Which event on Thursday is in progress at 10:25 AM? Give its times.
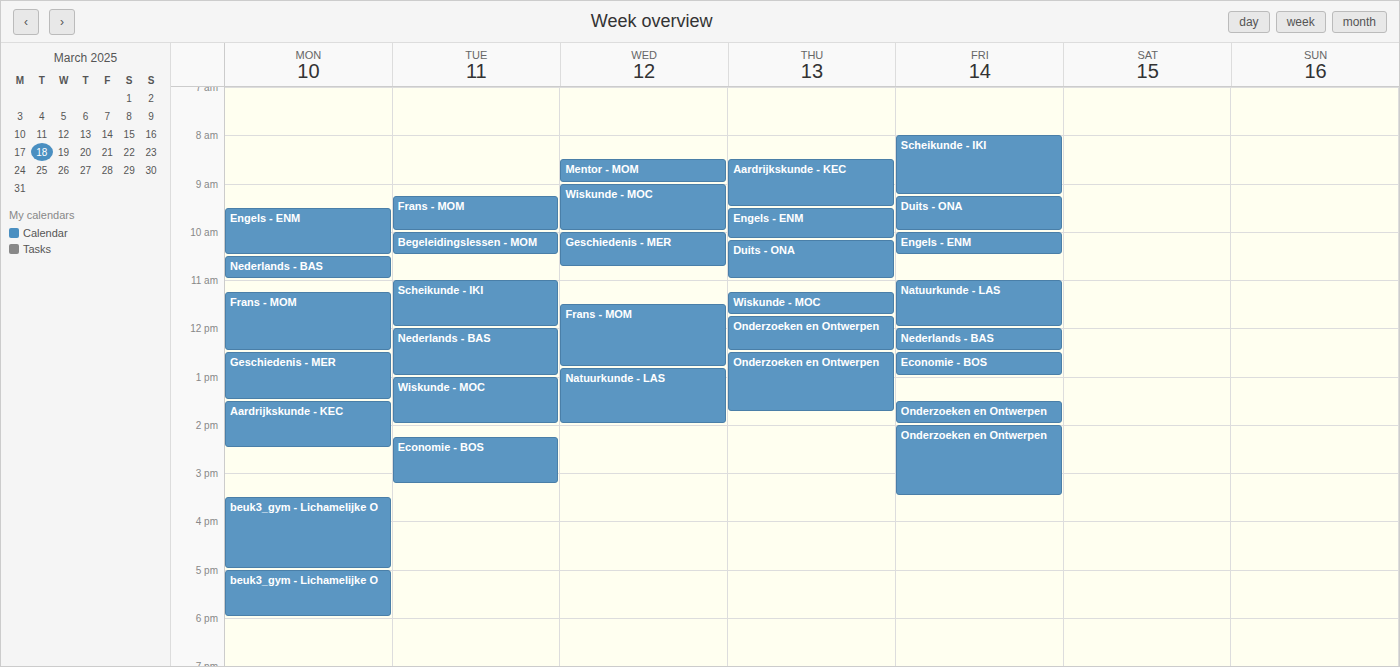
"Duits - ONA", 10:10 AM to 11:00 AM